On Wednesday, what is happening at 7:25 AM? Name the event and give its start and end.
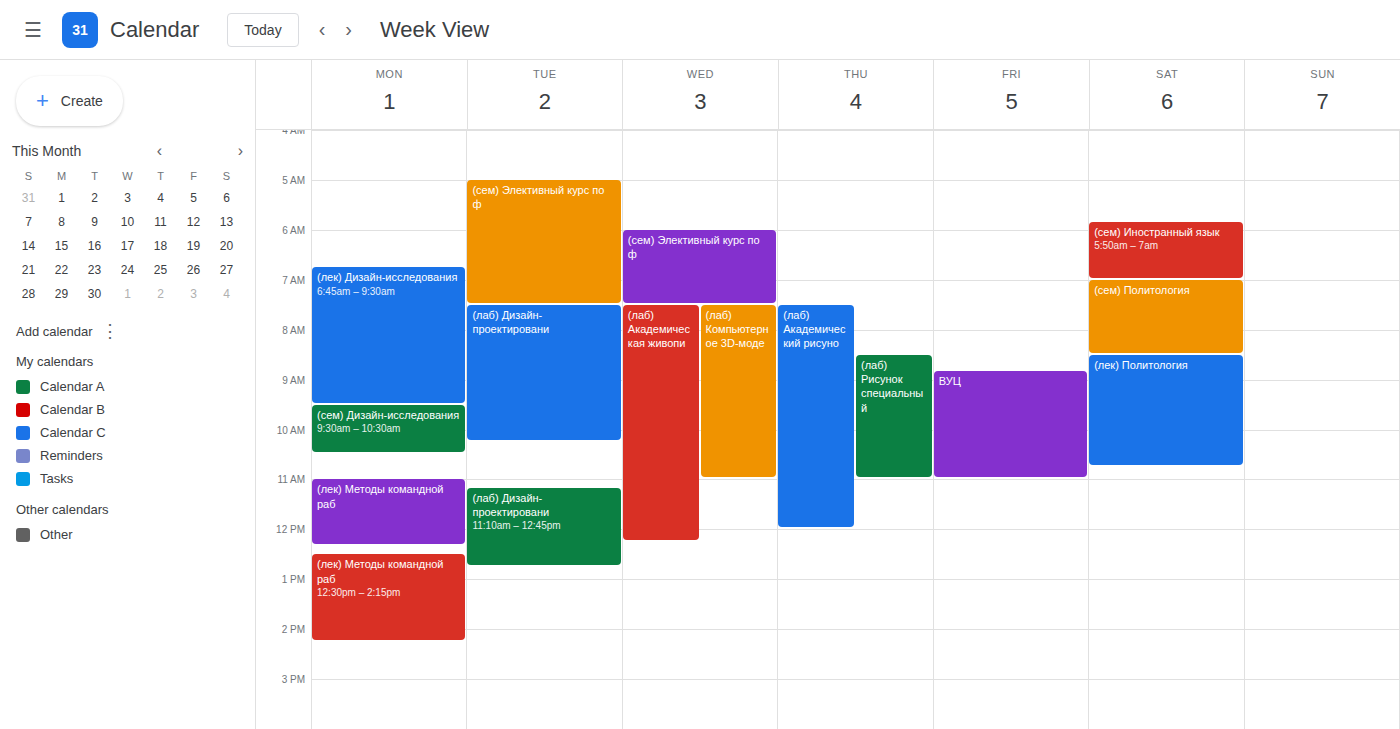
"(сем) Элективный курс по ф", 6:00 AM to 7:30 AM